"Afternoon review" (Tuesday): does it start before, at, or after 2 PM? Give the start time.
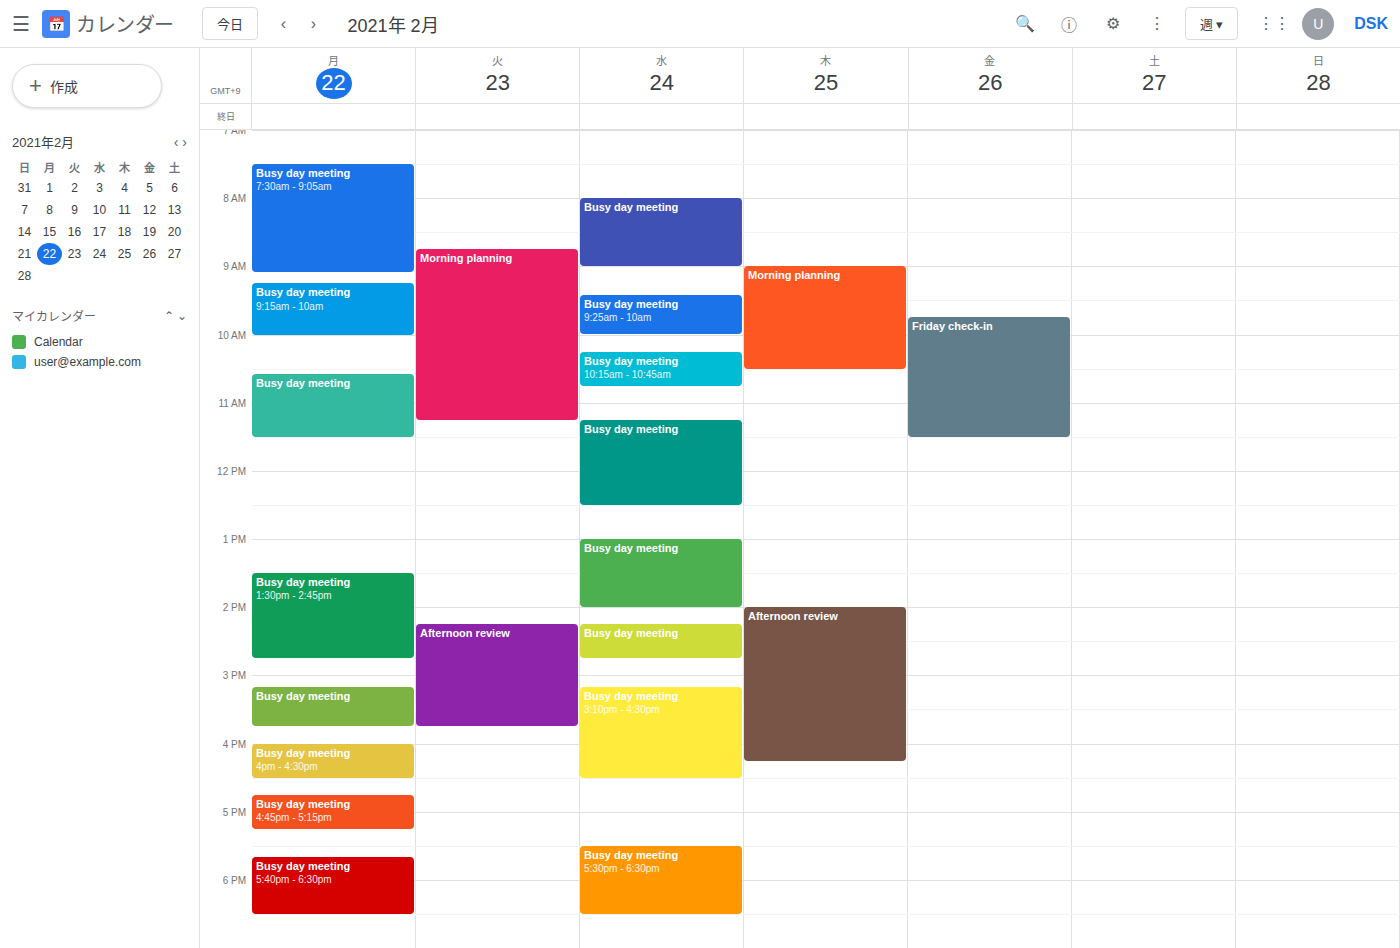
2:15 PM -- after 2 PM, 15 minutes below the 2 PM line.